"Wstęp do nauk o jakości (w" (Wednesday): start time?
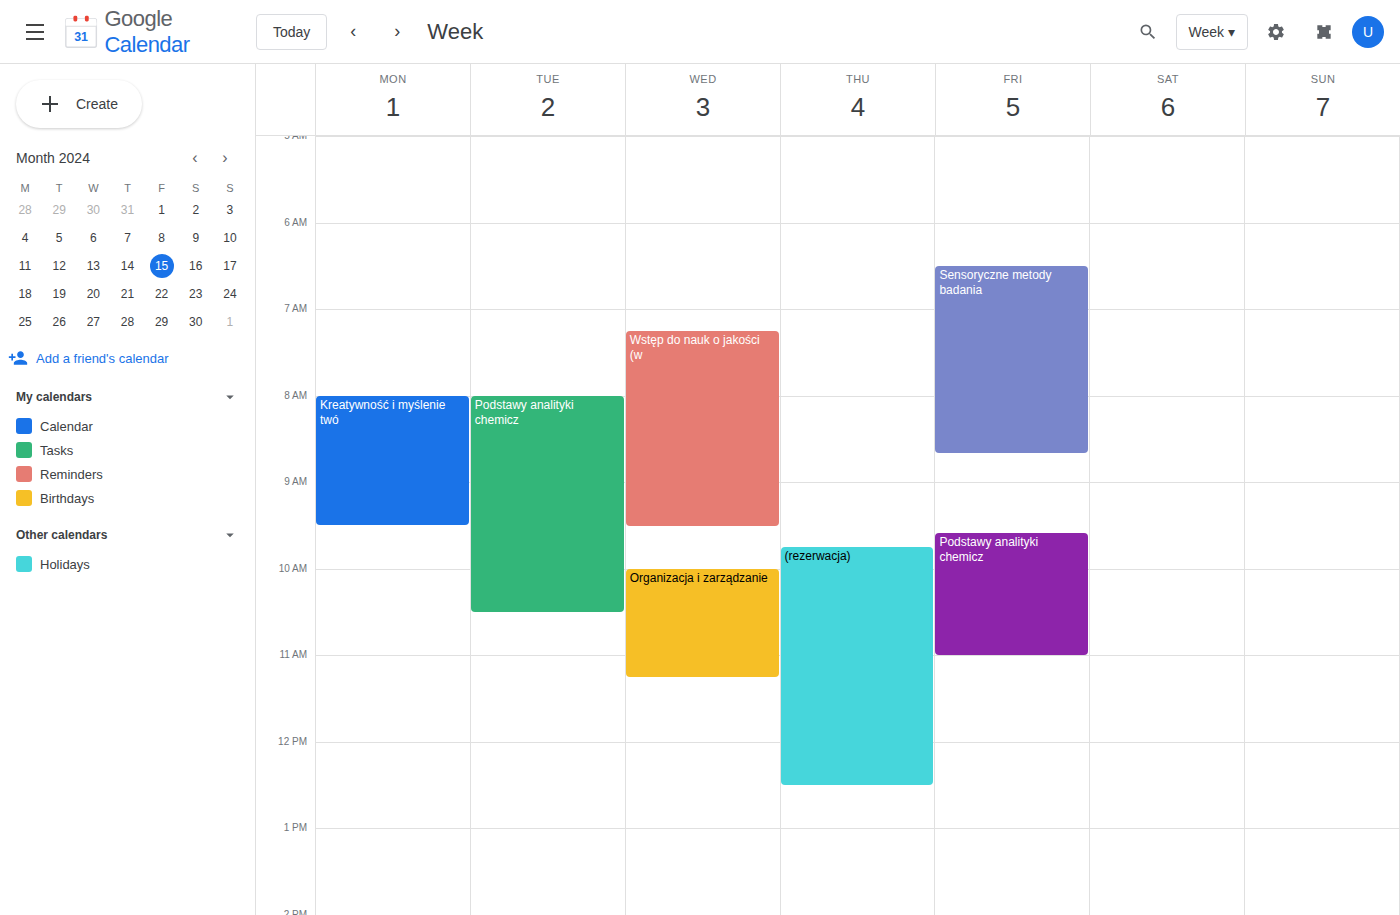
7:15 AM